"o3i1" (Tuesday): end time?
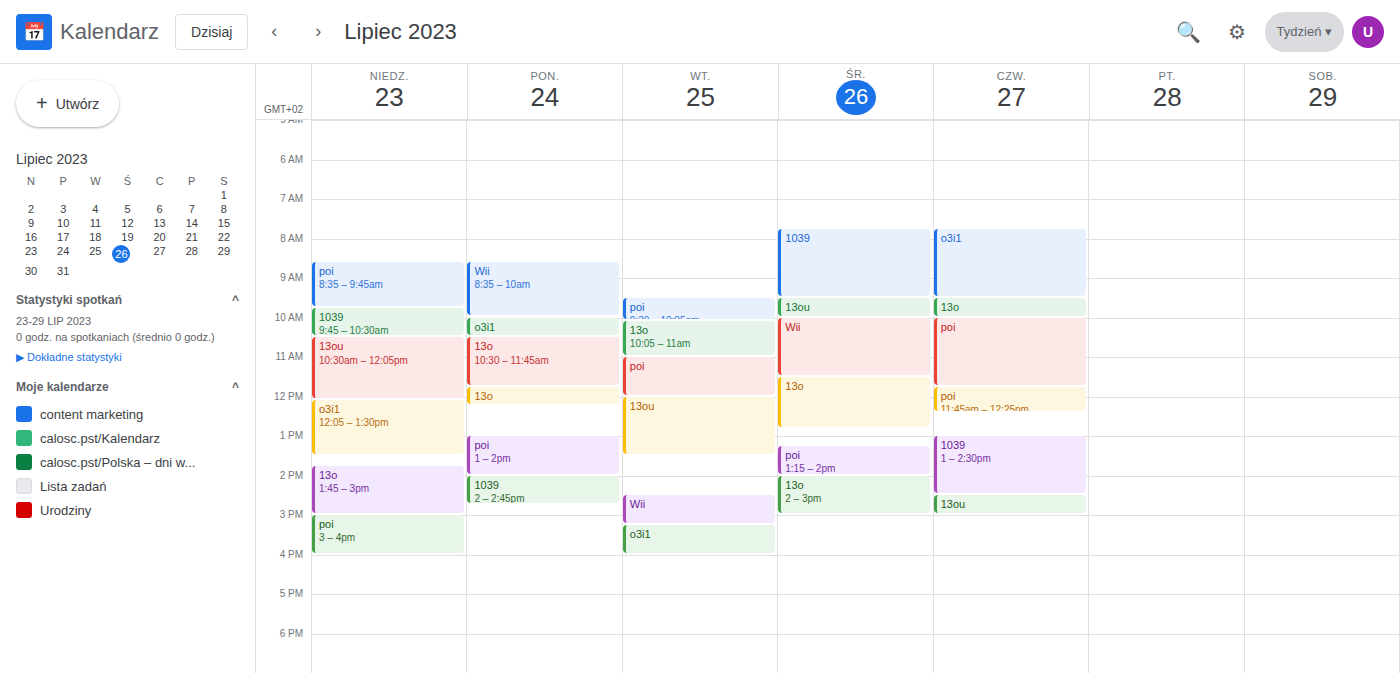
4:00 PM